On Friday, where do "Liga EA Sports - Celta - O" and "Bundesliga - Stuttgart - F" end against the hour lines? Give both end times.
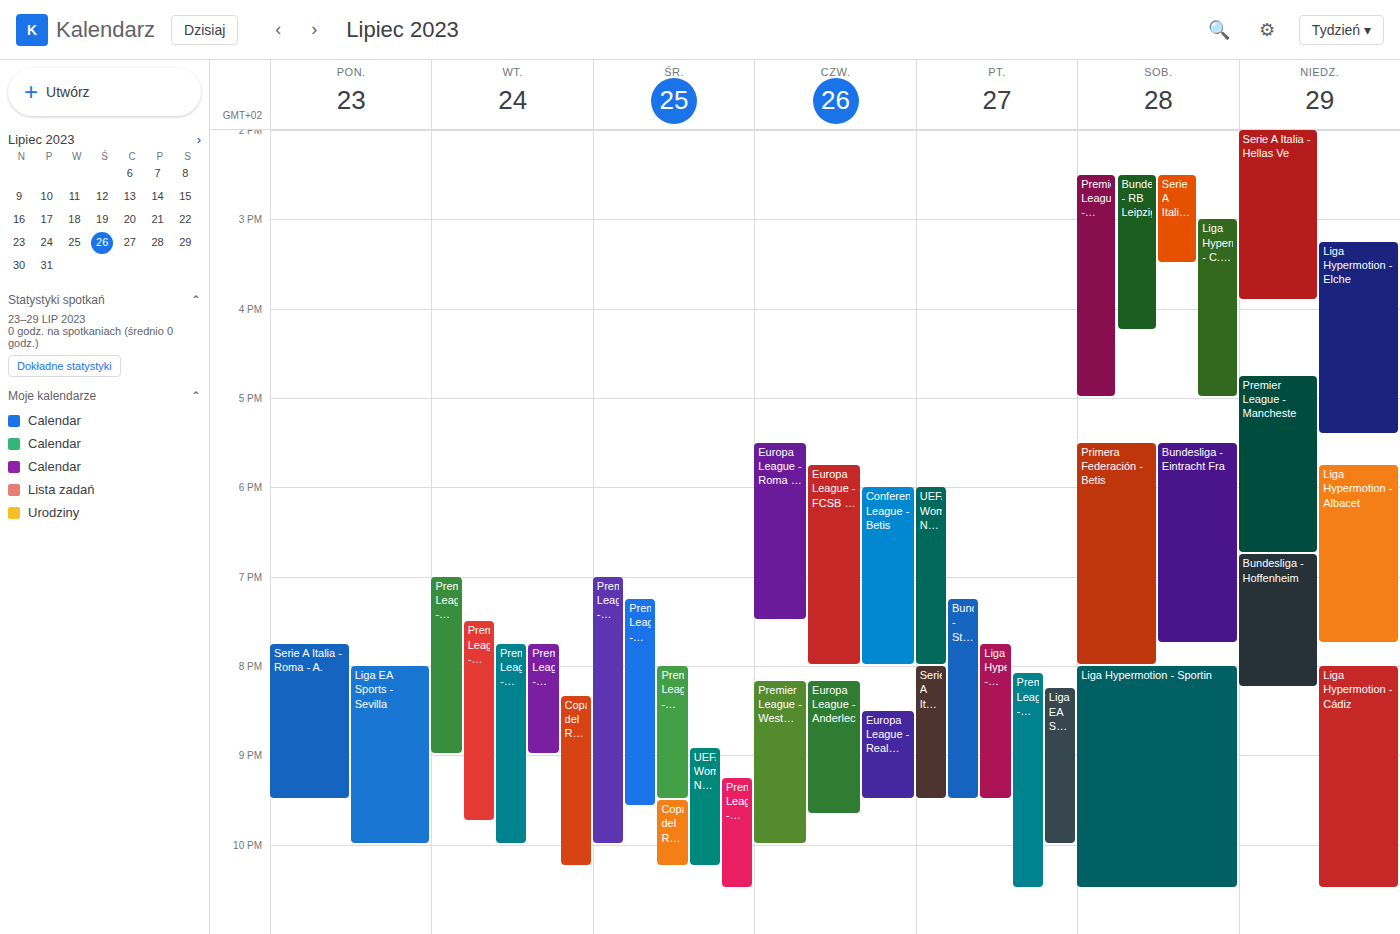
"Liga EA Sports - Celta - O": 10:00 PM, exactly on the 10 PM line. "Bundesliga - Stuttgart - F": 9:30 PM, halfway between the 9 PM and 10 PM lines.